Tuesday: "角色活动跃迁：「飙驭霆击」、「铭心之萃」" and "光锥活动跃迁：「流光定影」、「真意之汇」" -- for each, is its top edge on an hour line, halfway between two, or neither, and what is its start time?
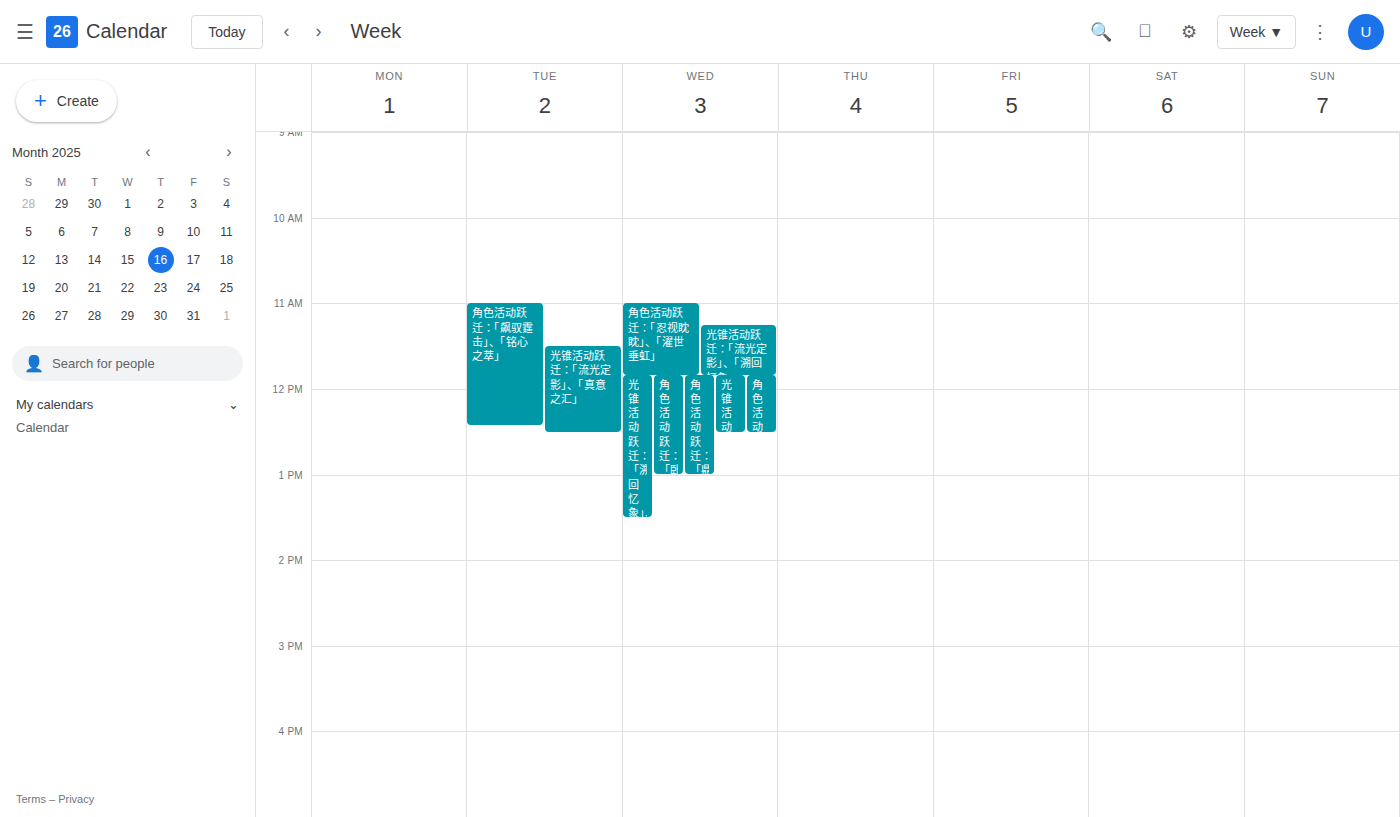
"角色活动跃迁：「飙驭霆击」、「铭心之萃」": 11:00 AM, exactly on the 11 AM line. "光锥活动跃迁：「流光定影」、「真意之汇」": 11:30 AM, halfway between the 11 AM and 12 PM lines.